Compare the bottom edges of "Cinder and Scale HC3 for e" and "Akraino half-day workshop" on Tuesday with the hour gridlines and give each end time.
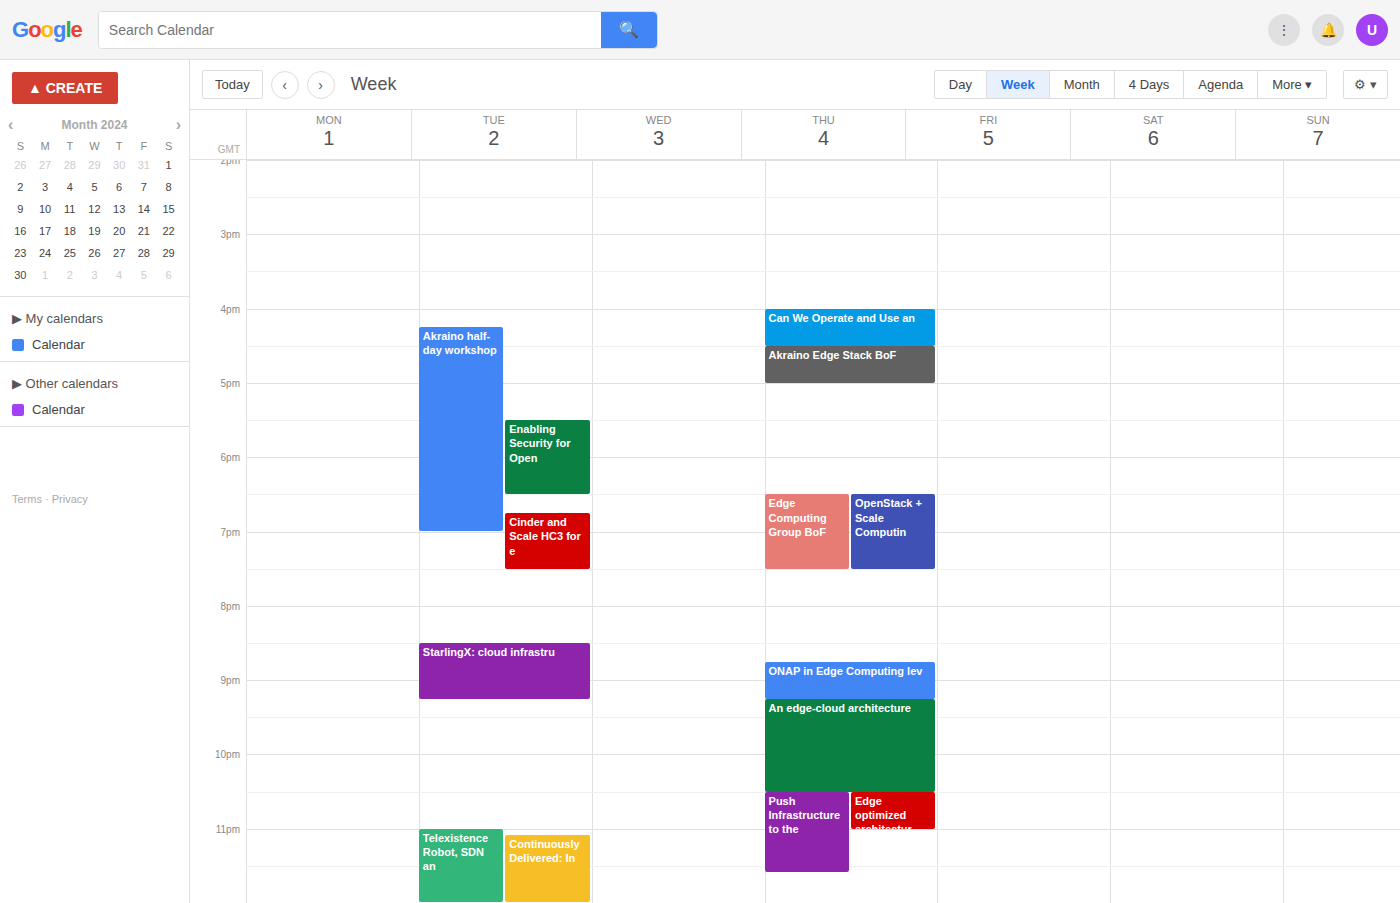
"Cinder and Scale HC3 for e": 7:30 PM, halfway between the 7 PM and 8 PM lines. "Akraino half-day workshop": 7:00 PM, exactly on the 7 PM line.